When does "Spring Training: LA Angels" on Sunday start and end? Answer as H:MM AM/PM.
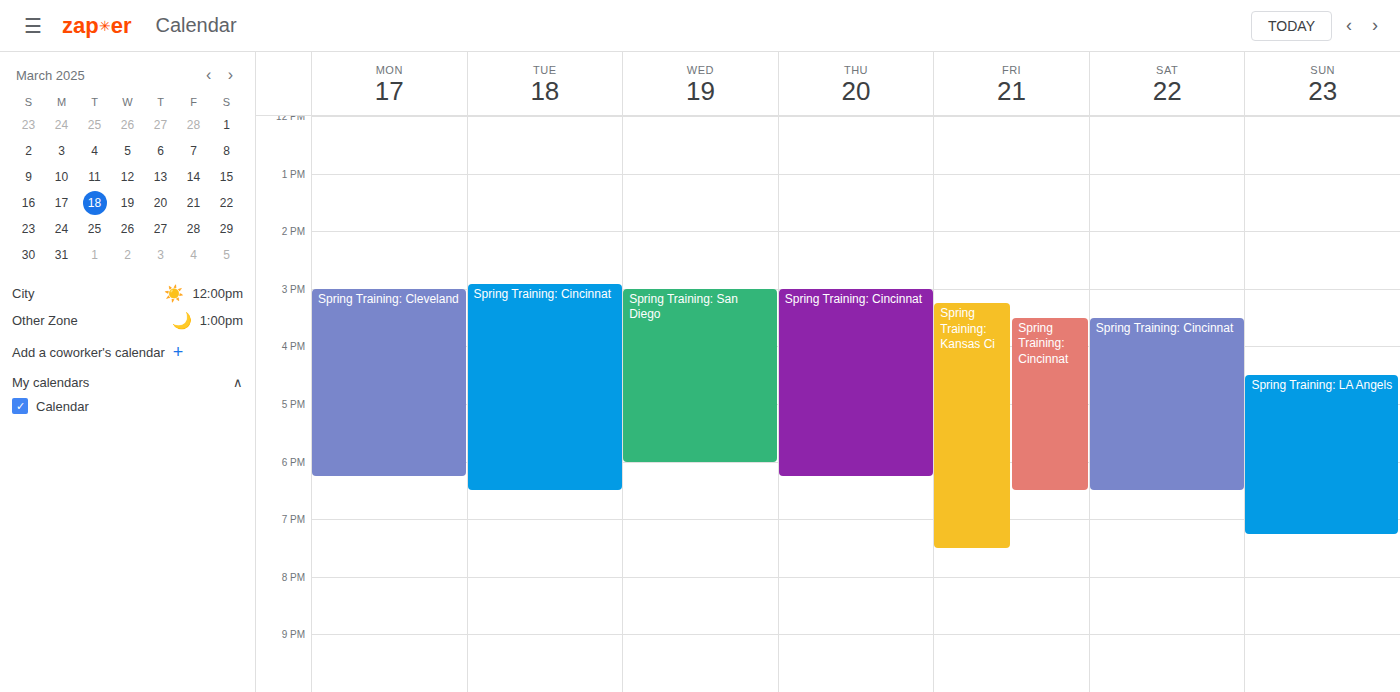
4:30 PM to 7:15 PM